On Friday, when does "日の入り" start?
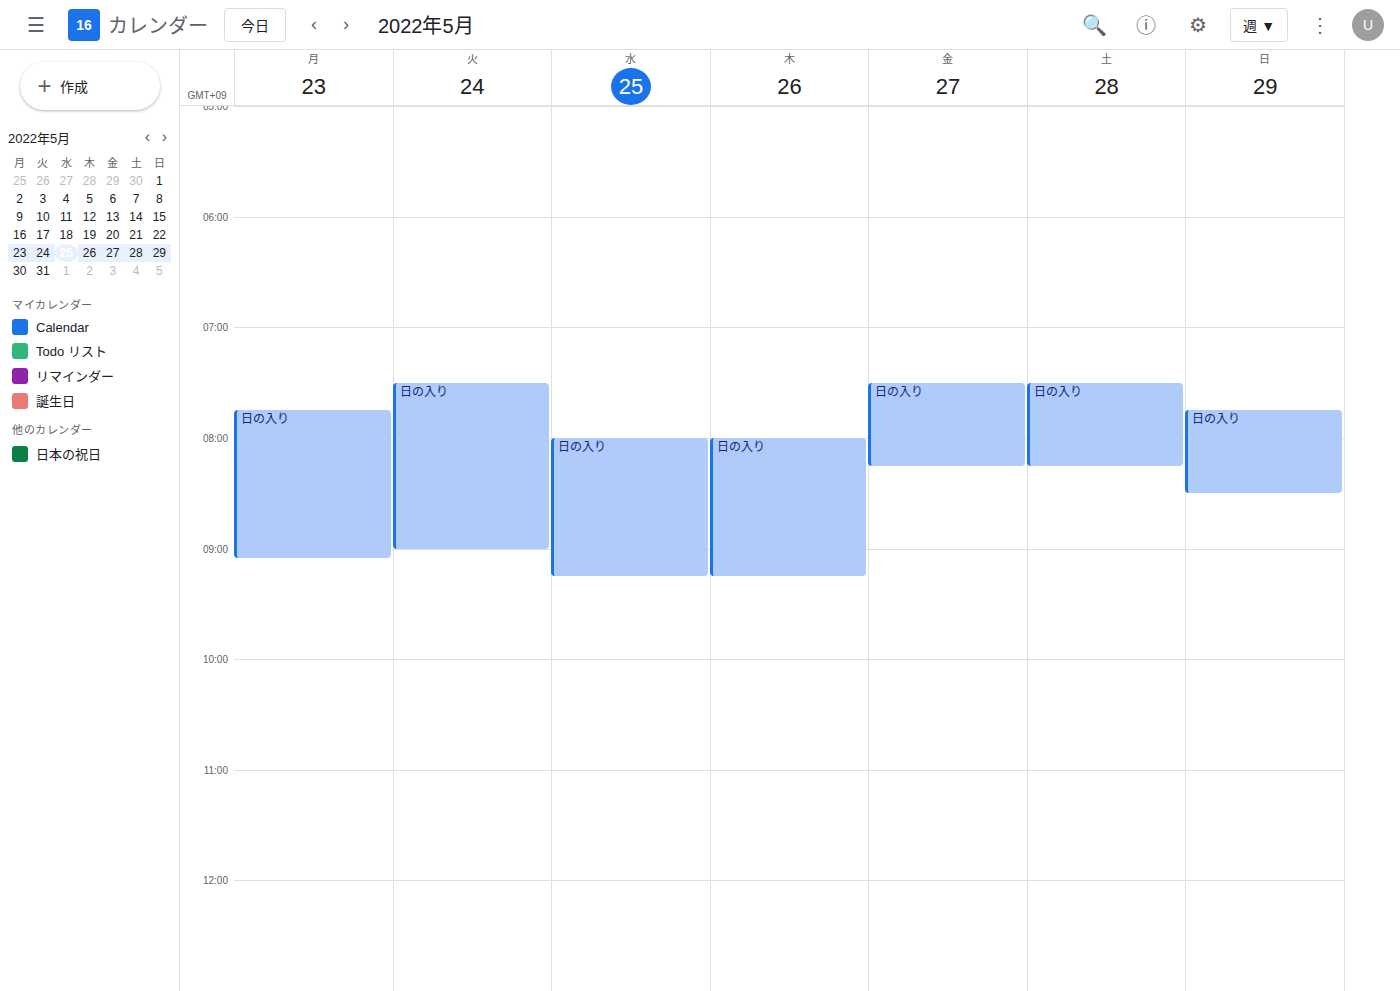
7:30 AM